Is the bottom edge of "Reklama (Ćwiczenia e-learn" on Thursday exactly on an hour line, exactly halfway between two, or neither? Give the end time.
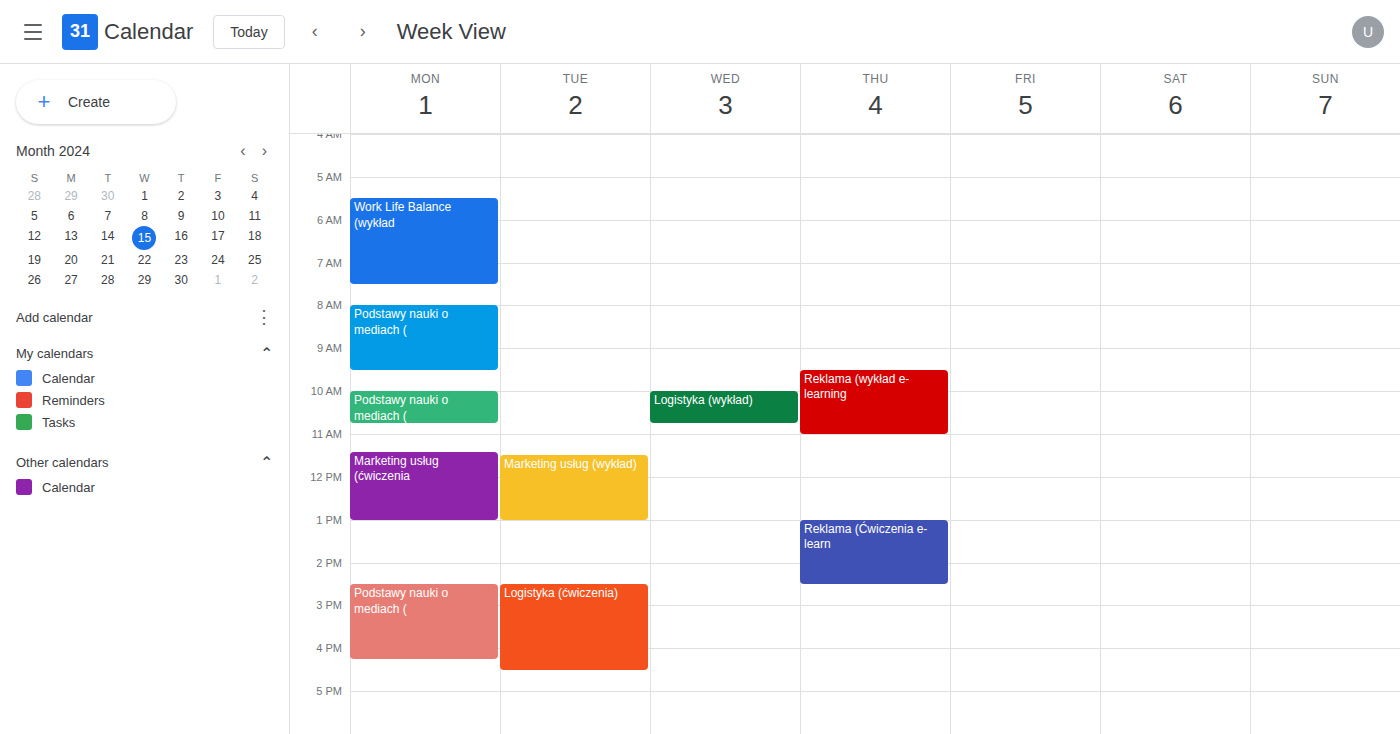
2:30 PM -- halfway between the 2 PM and 3 PM lines.